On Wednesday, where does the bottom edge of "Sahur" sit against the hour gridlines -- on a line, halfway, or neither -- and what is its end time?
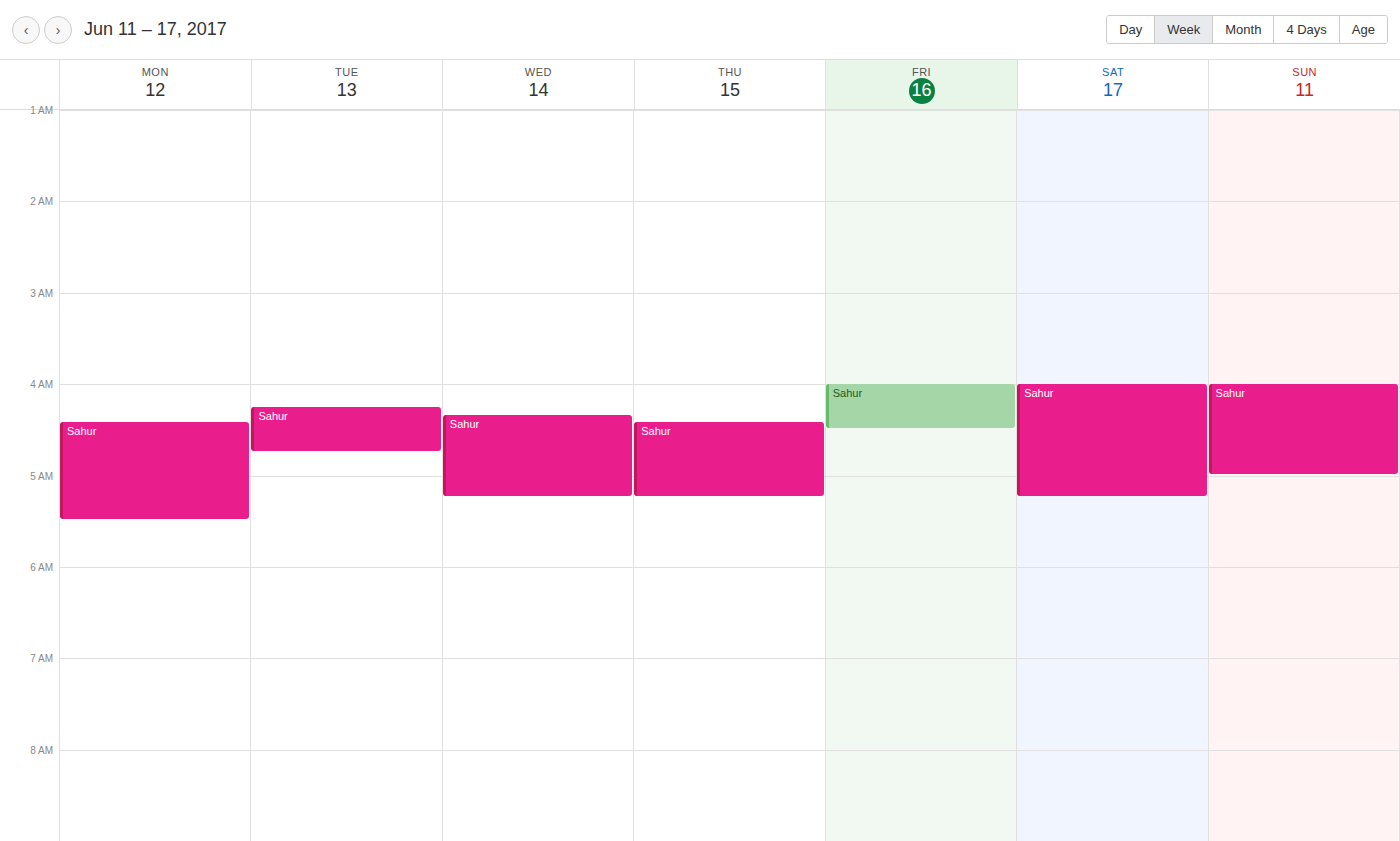
05:15 -- neither: a quarter of the way from the 05:00 line to the 06:00 line.